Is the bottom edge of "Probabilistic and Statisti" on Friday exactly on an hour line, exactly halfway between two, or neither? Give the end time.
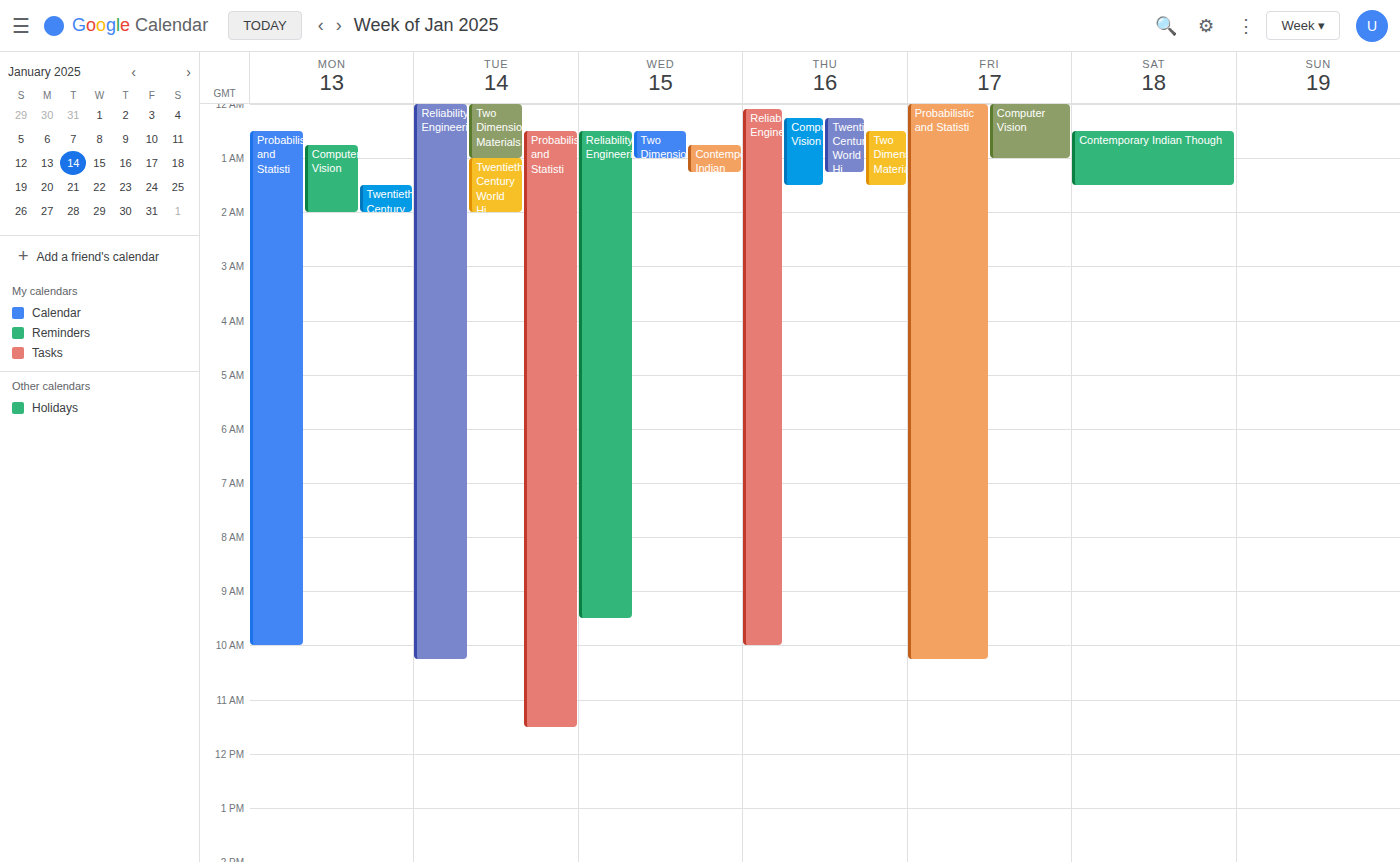
10:15 AM -- neither: a quarter of the way from the 10 AM line to the 11 AM line.